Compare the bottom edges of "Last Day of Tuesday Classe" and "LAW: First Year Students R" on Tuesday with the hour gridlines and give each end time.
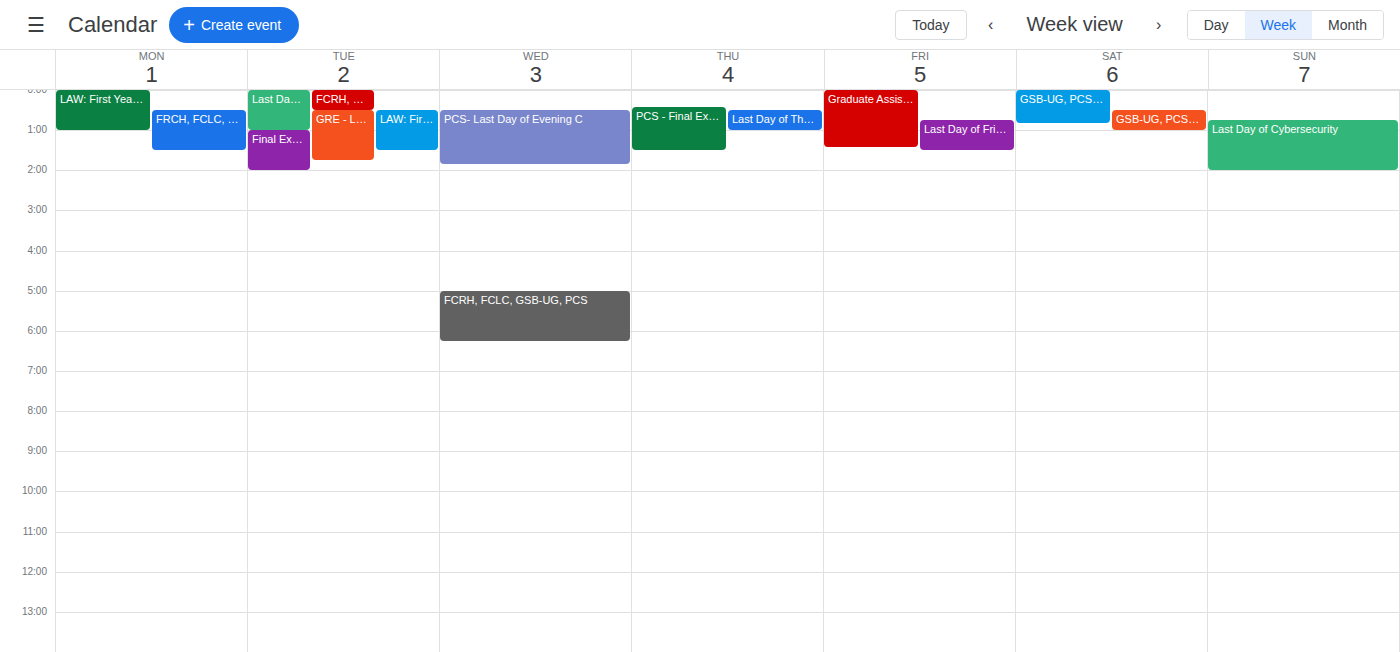
"Last Day of Tuesday Classe": 01:00, exactly on the 01:00 line. "LAW: First Year Students R": 01:30, halfway between the 01:00 and 02:00 lines.